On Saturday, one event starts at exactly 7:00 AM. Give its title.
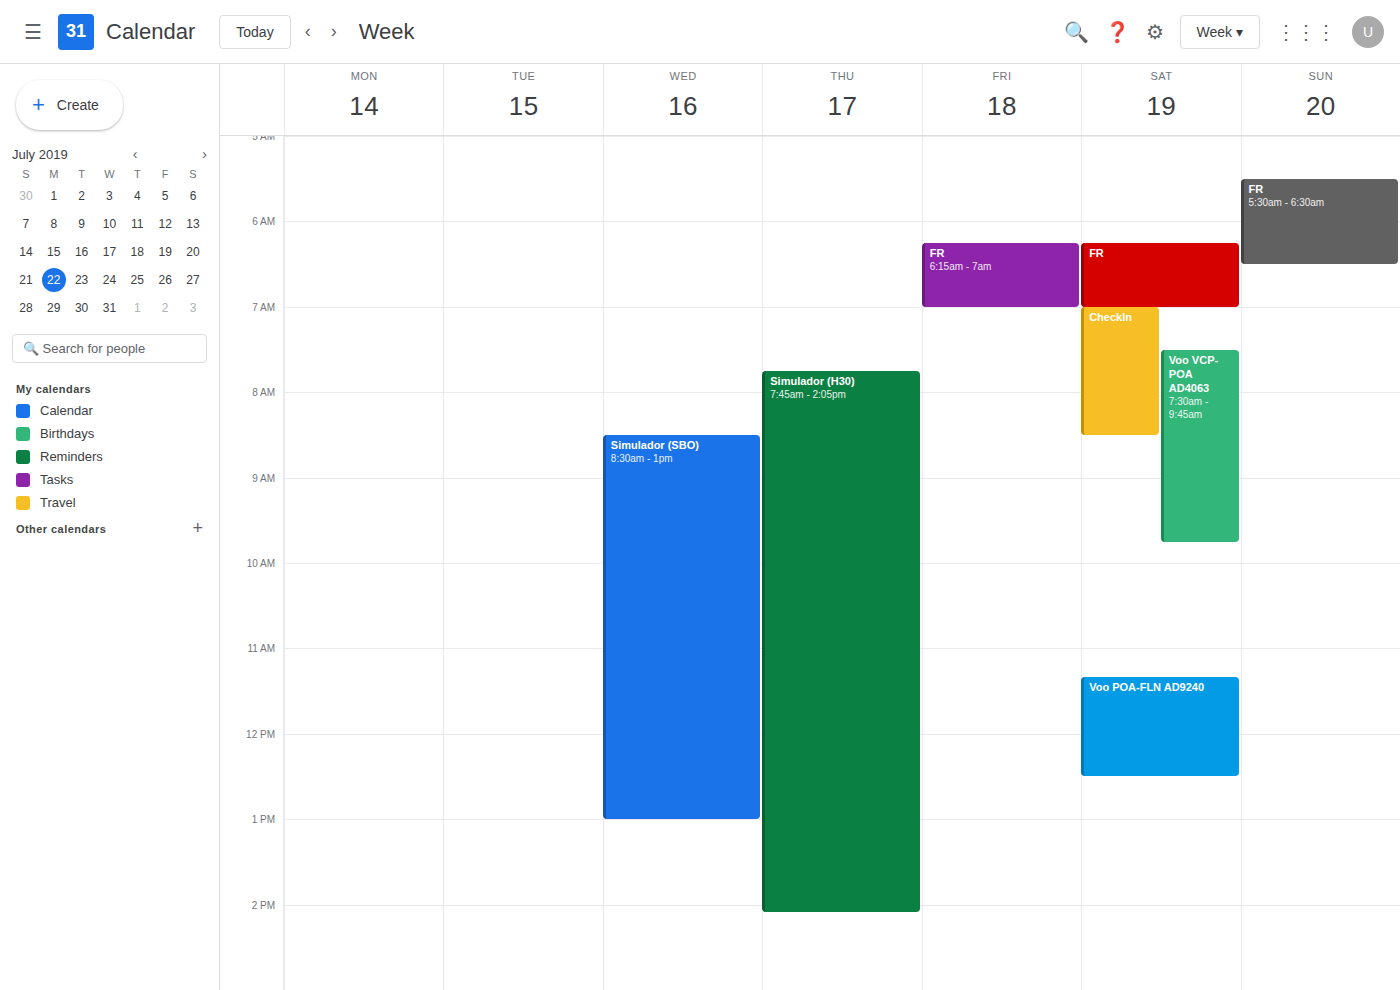
"CheckIn"